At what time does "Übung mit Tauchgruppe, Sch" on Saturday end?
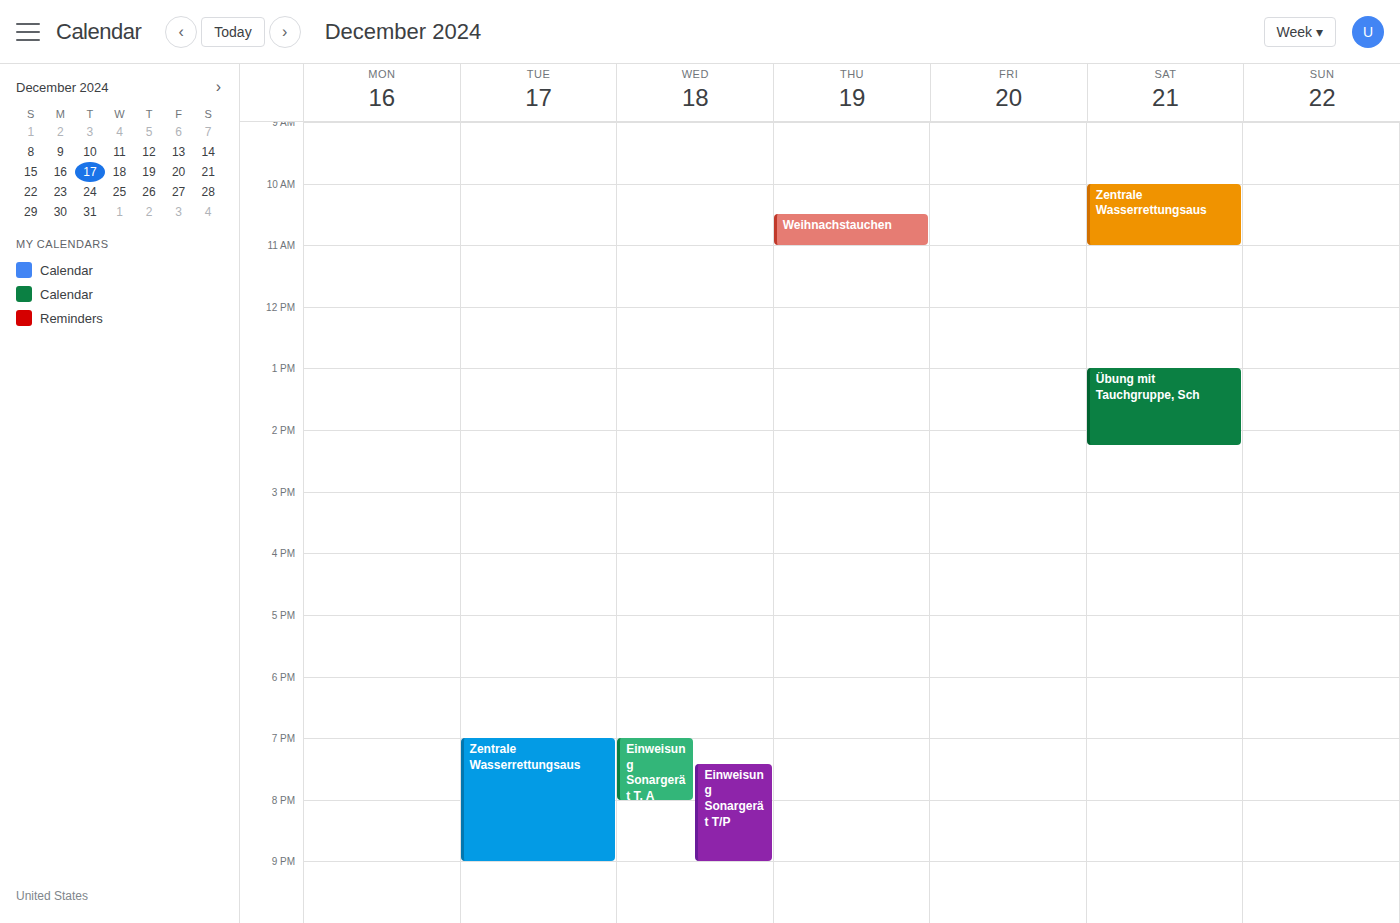
2:15 PM